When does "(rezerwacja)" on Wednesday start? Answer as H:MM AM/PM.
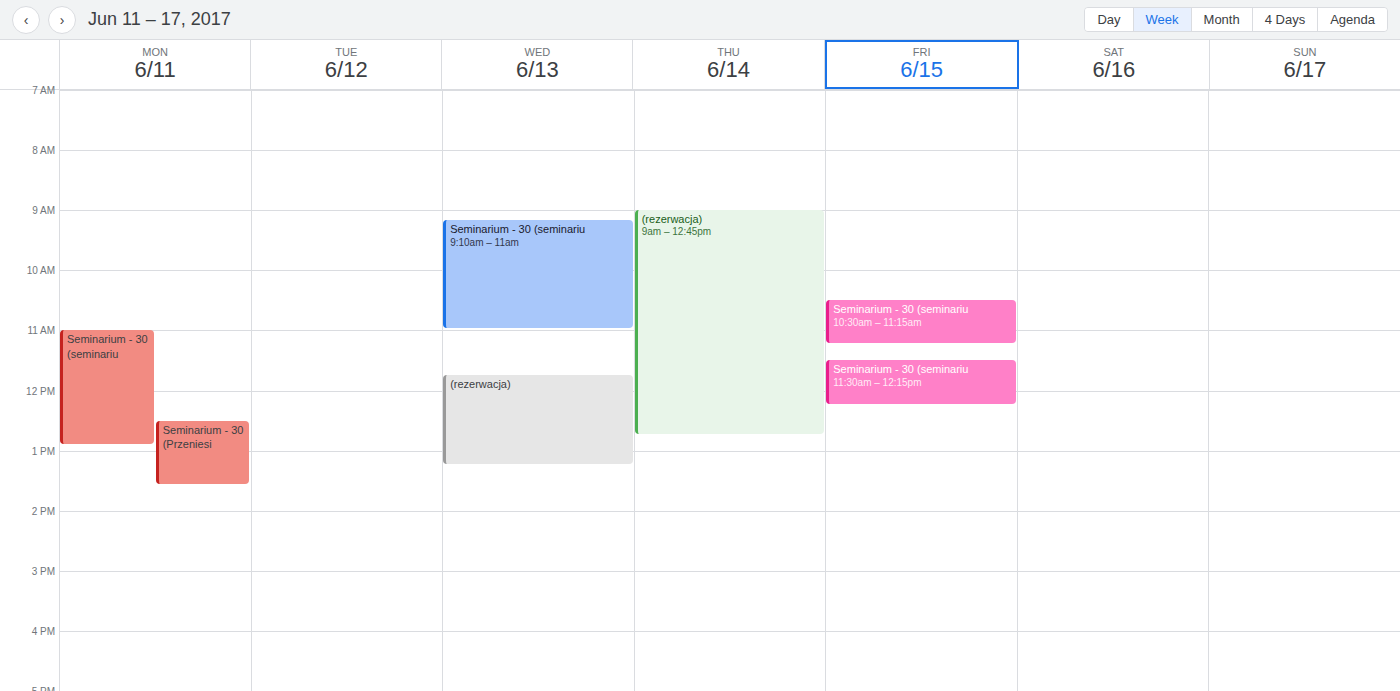
11:45 AM